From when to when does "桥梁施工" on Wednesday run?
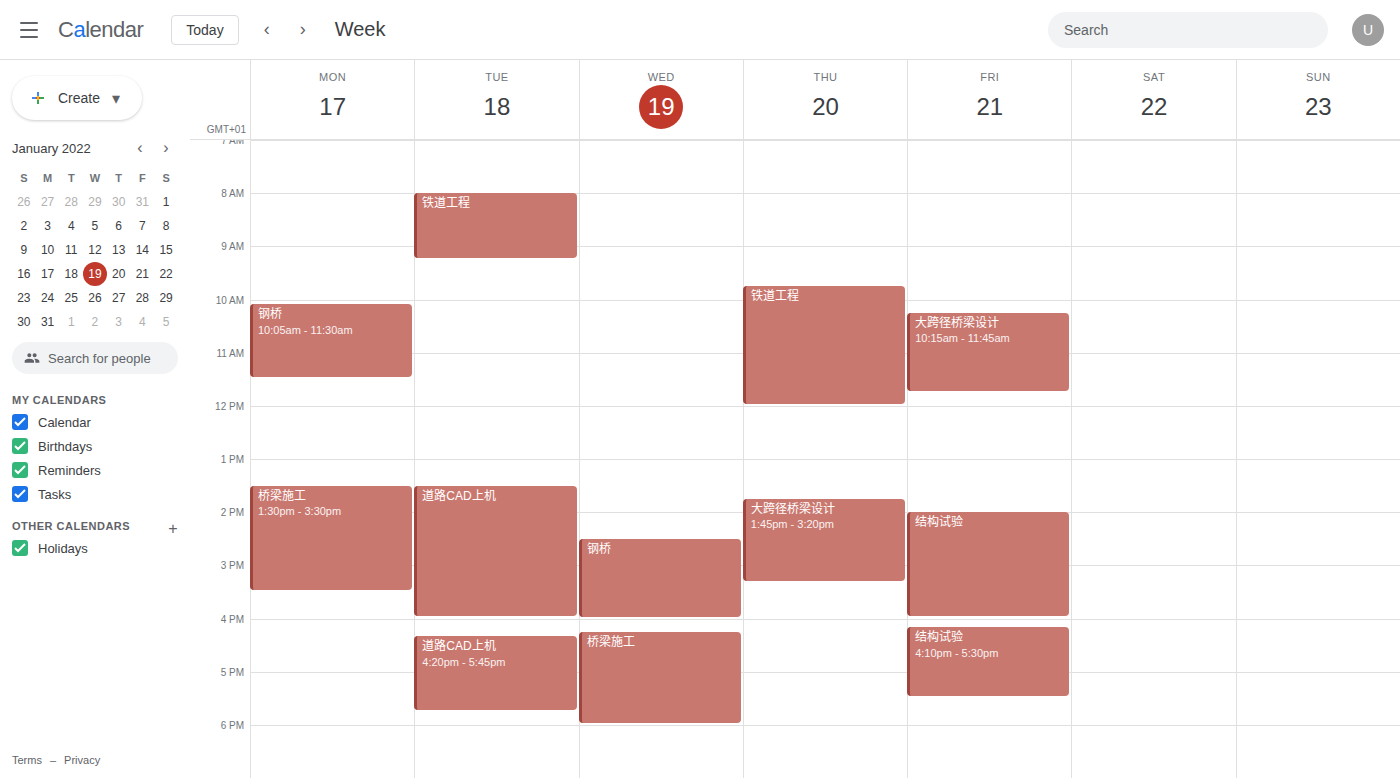
16:15 to 18:00